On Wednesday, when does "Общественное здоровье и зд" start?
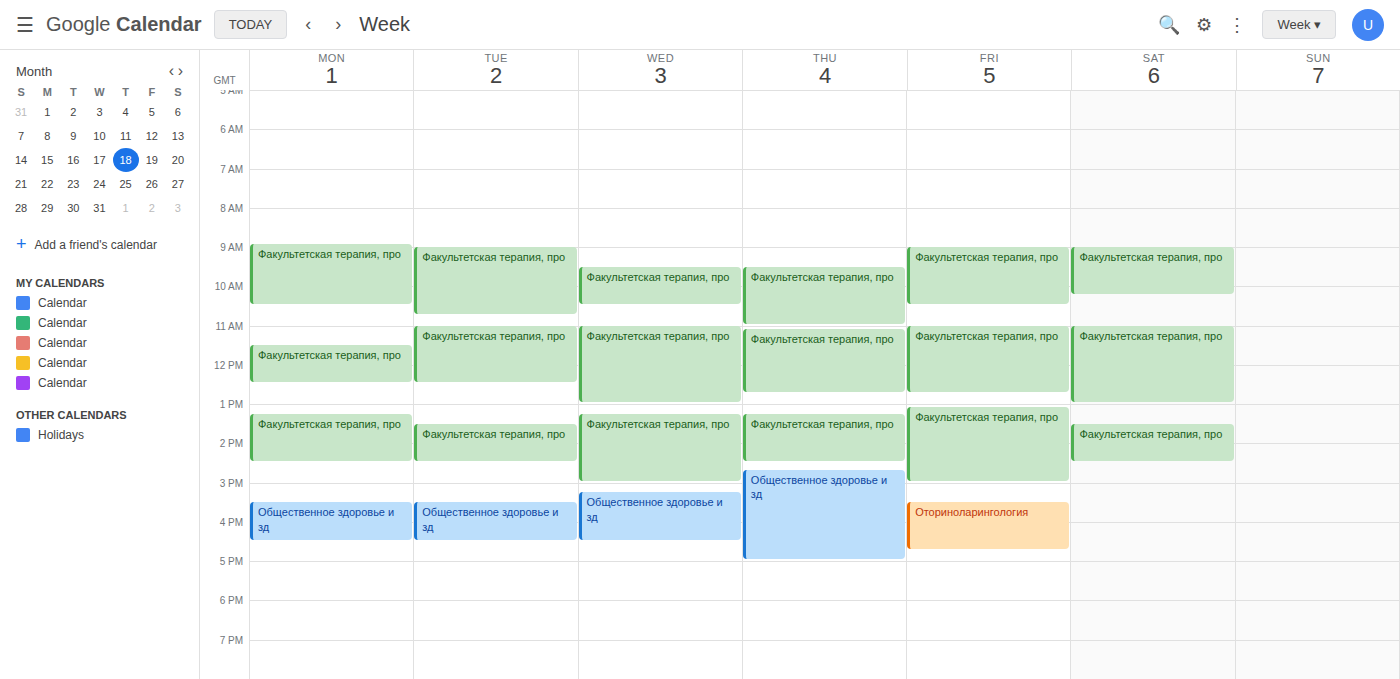
3:15 PM